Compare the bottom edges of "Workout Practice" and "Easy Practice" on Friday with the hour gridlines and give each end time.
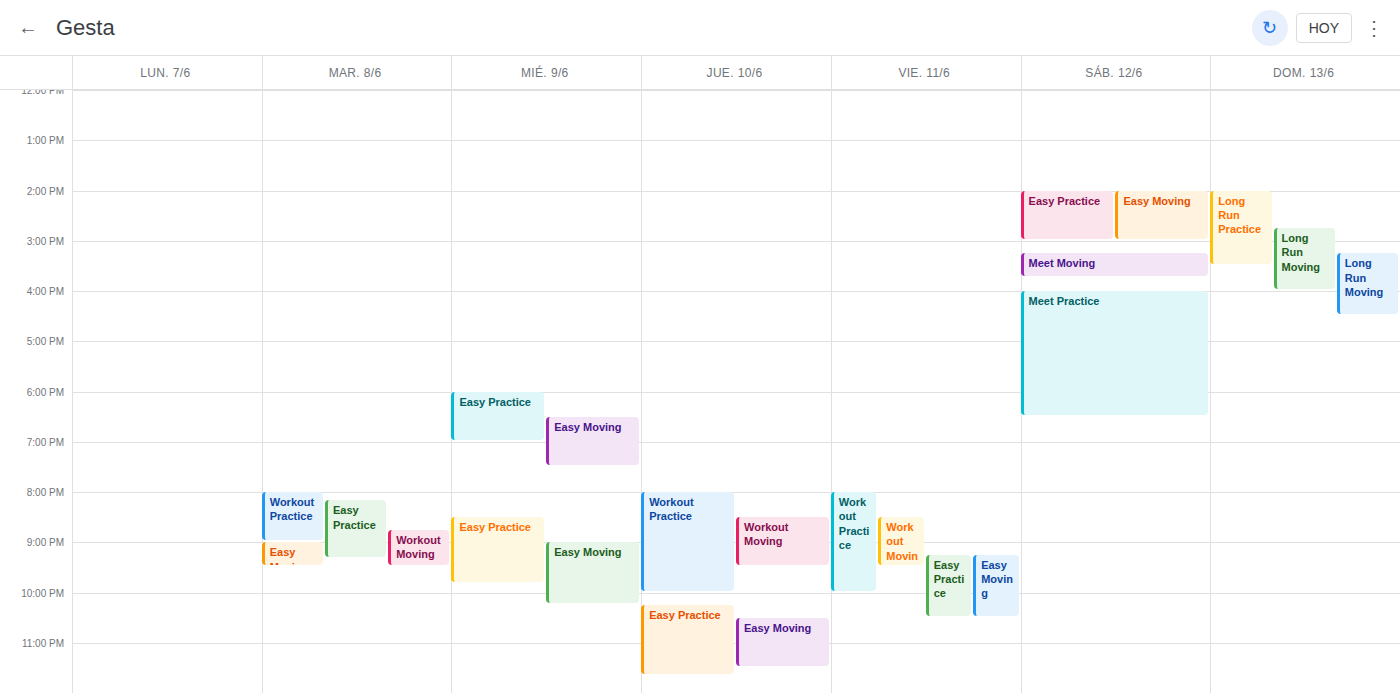
"Workout Practice": 10:00 PM, exactly on the 10 PM line. "Easy Practice": 10:30 PM, halfway between the 10 PM and 11 PM lines.